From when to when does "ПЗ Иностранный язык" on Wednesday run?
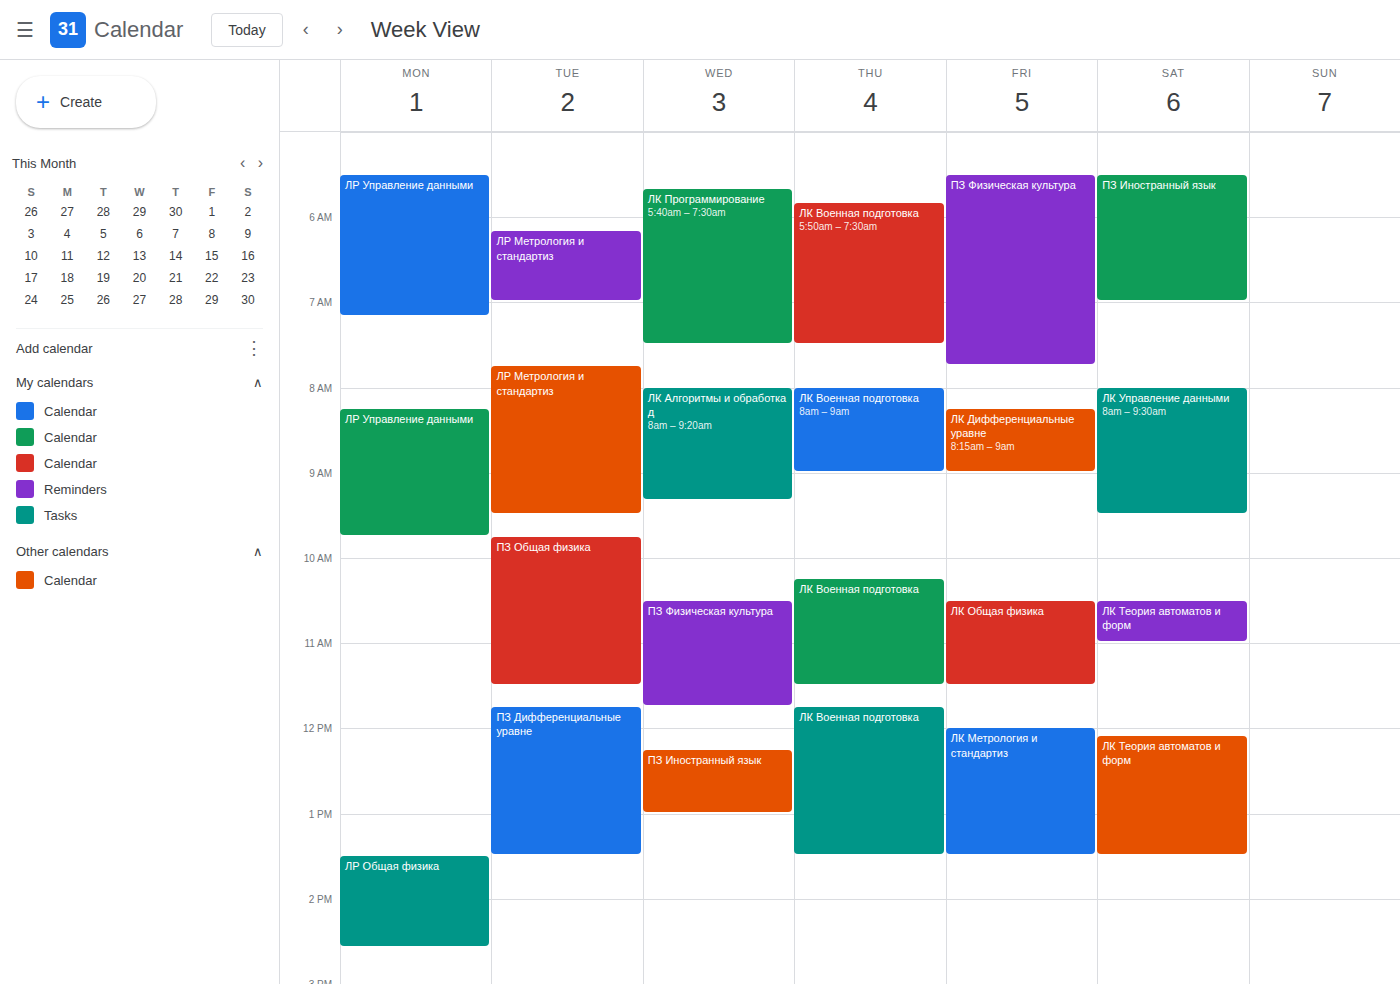
12:15 PM to 1:00 PM